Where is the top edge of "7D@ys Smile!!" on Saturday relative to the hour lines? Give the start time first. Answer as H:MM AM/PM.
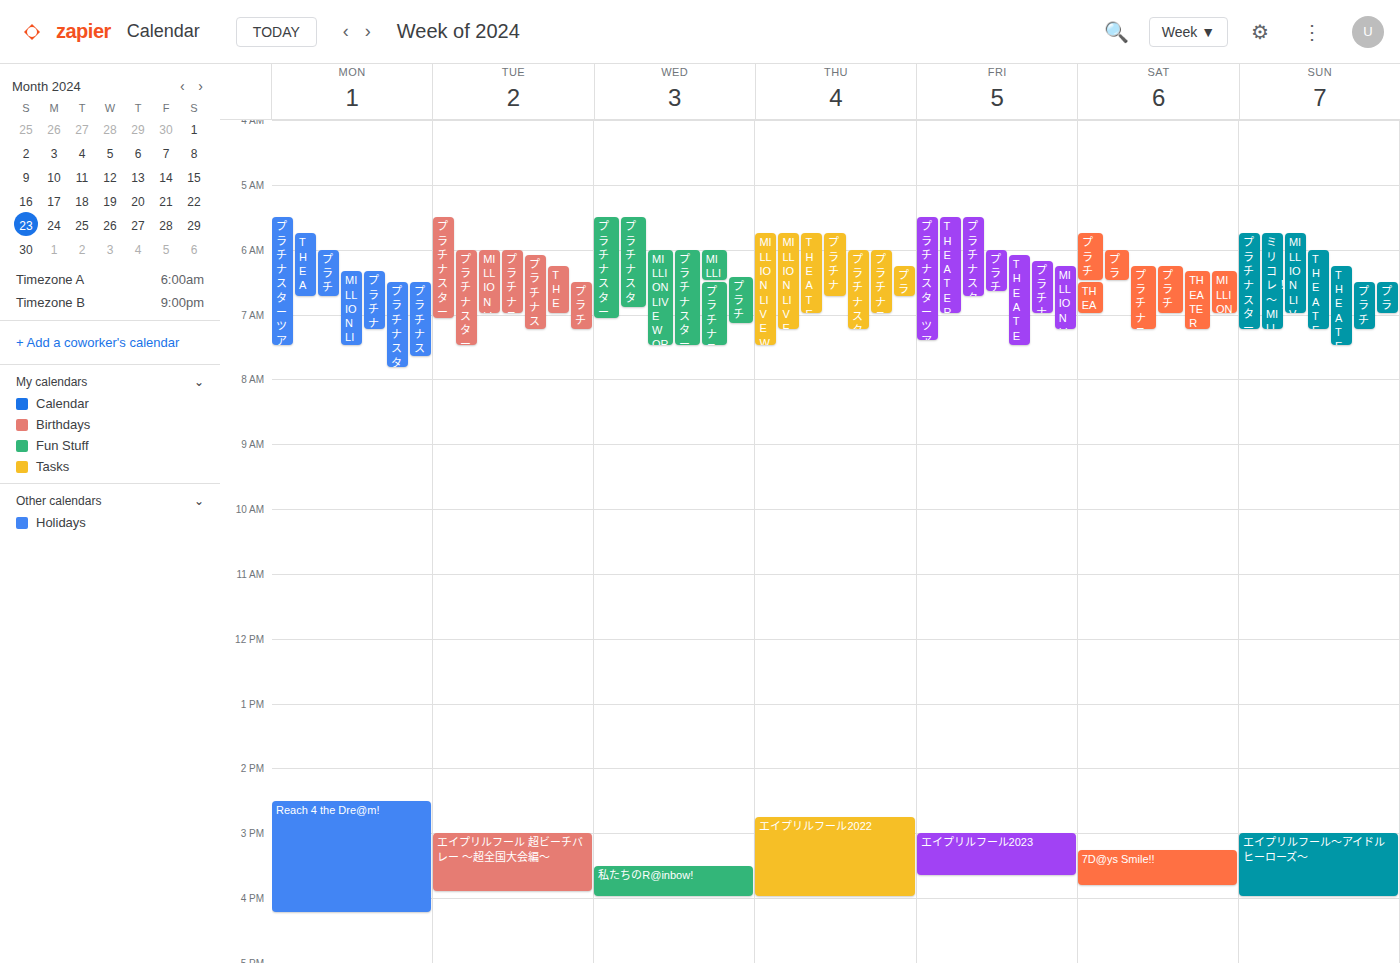
3:15 PM -- neither: a quarter of the way from the 3 PM line to the 4 PM line.